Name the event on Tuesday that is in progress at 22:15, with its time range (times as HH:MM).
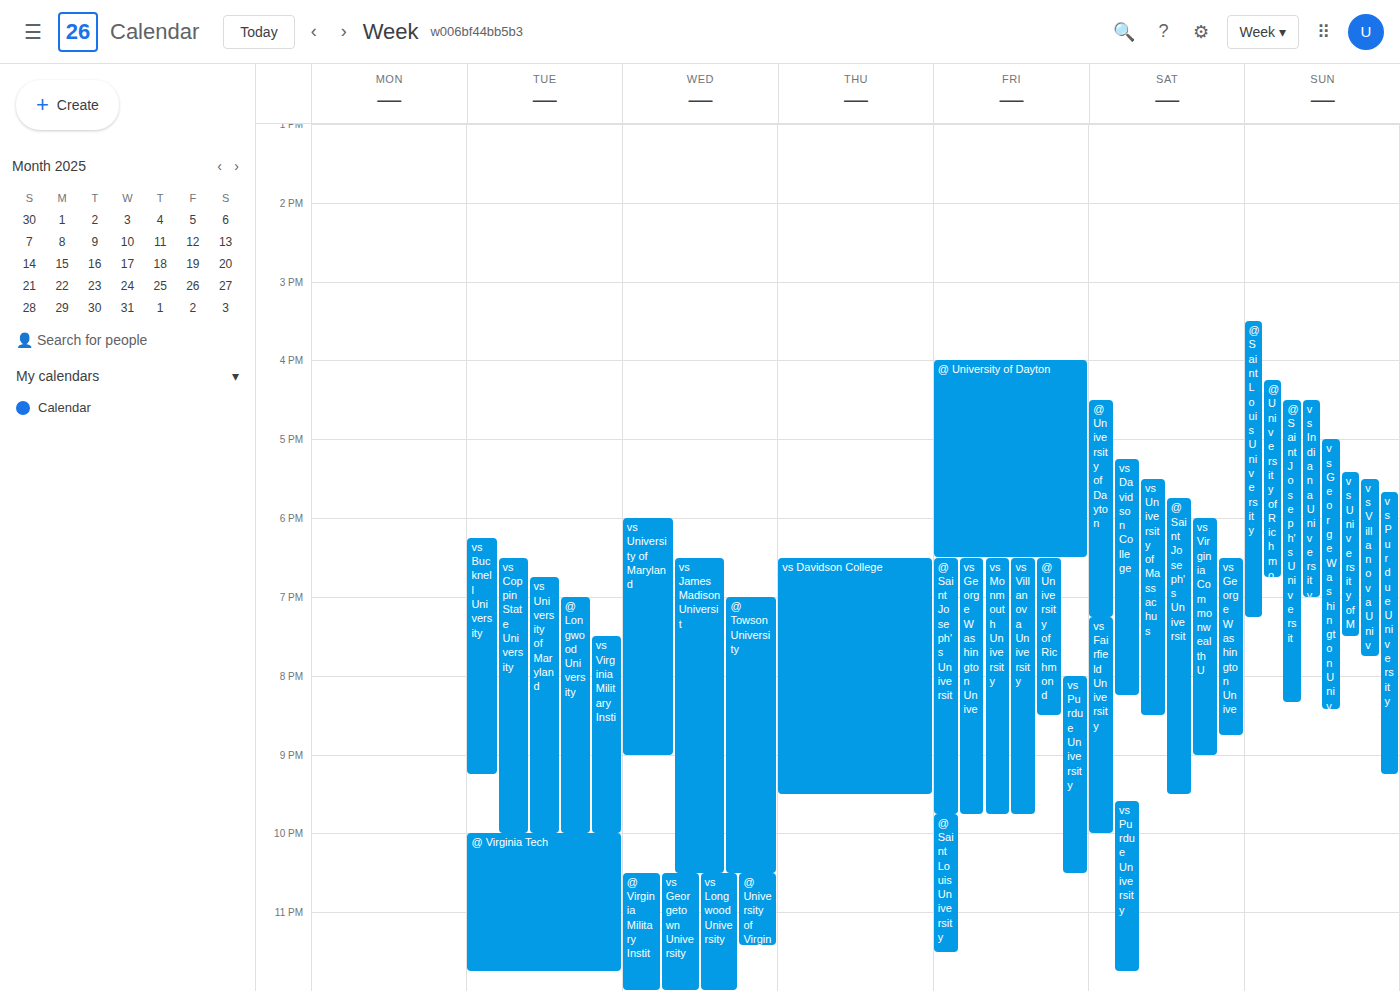
"@ Virginia Tech", 22:00 to 23:45